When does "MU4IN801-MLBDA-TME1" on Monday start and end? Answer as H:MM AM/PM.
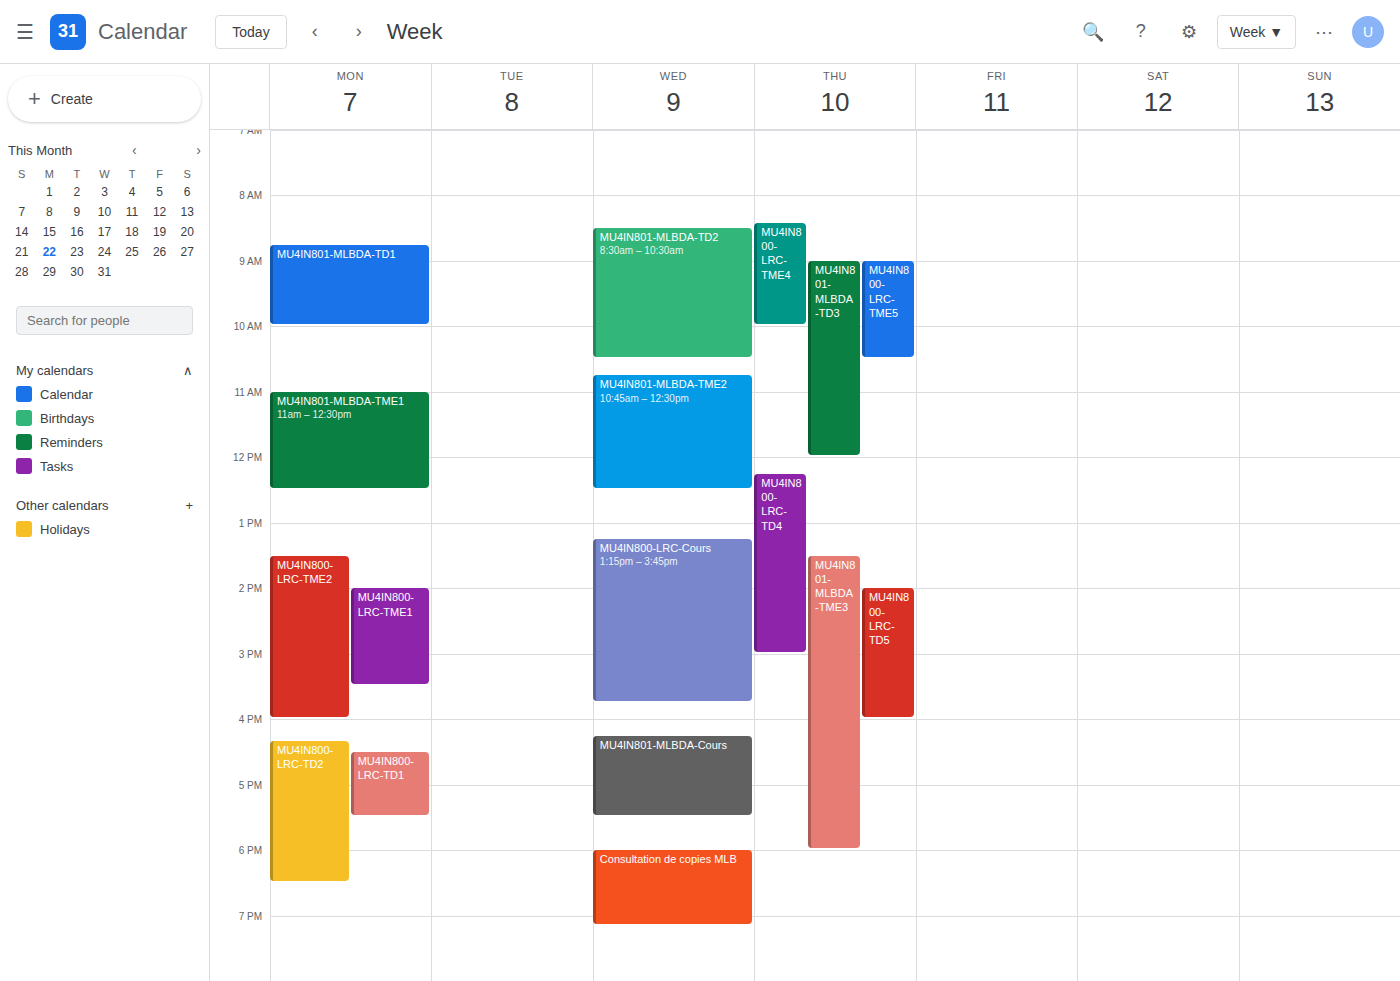
11:00 AM to 12:30 PM